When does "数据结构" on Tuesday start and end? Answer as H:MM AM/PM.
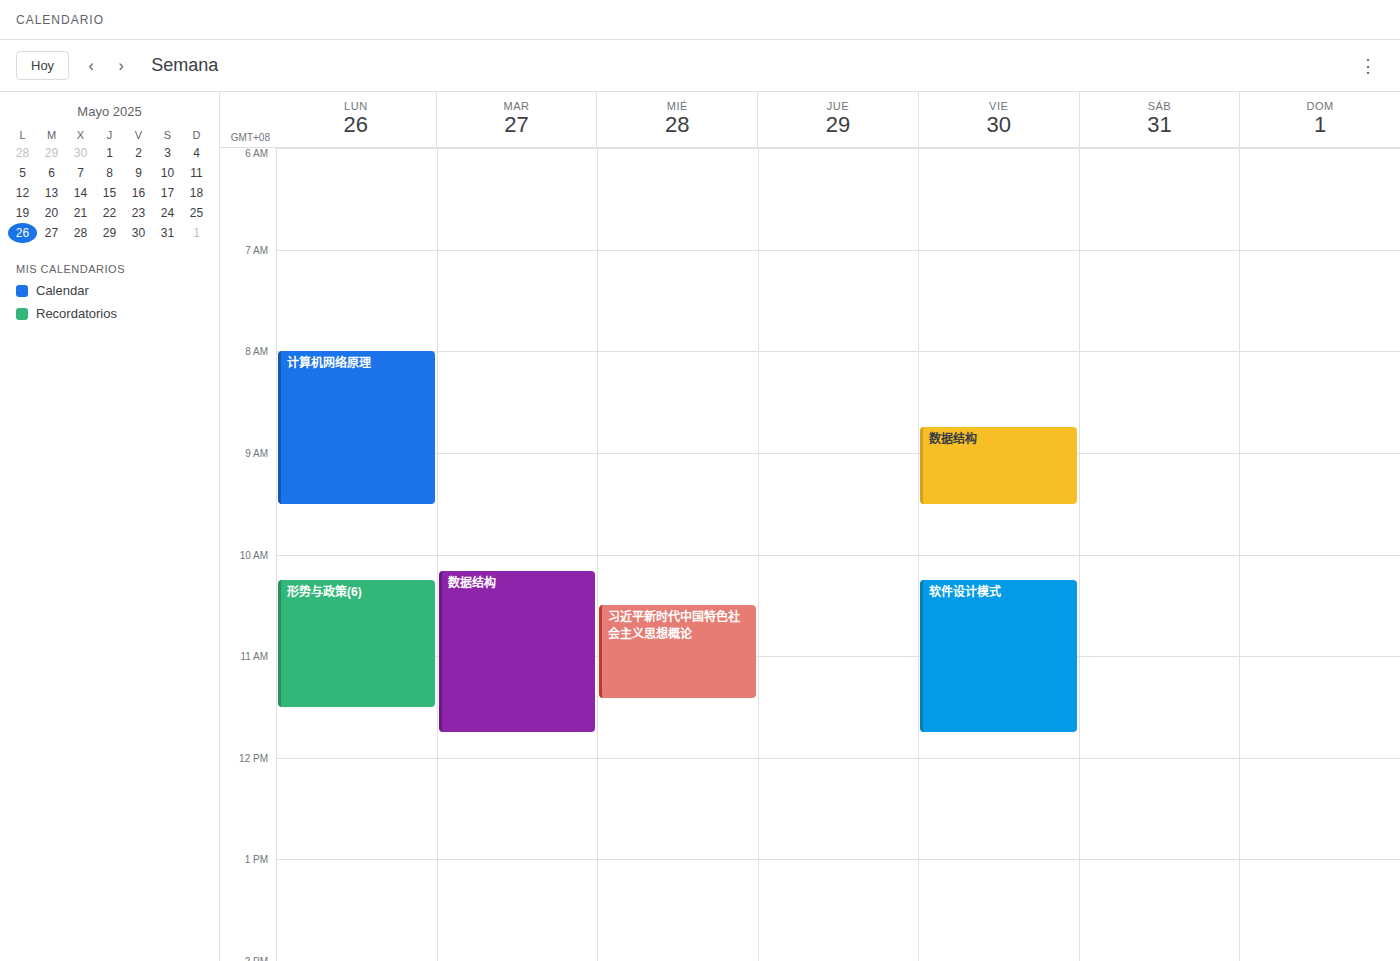
10:10 AM to 11:45 AM